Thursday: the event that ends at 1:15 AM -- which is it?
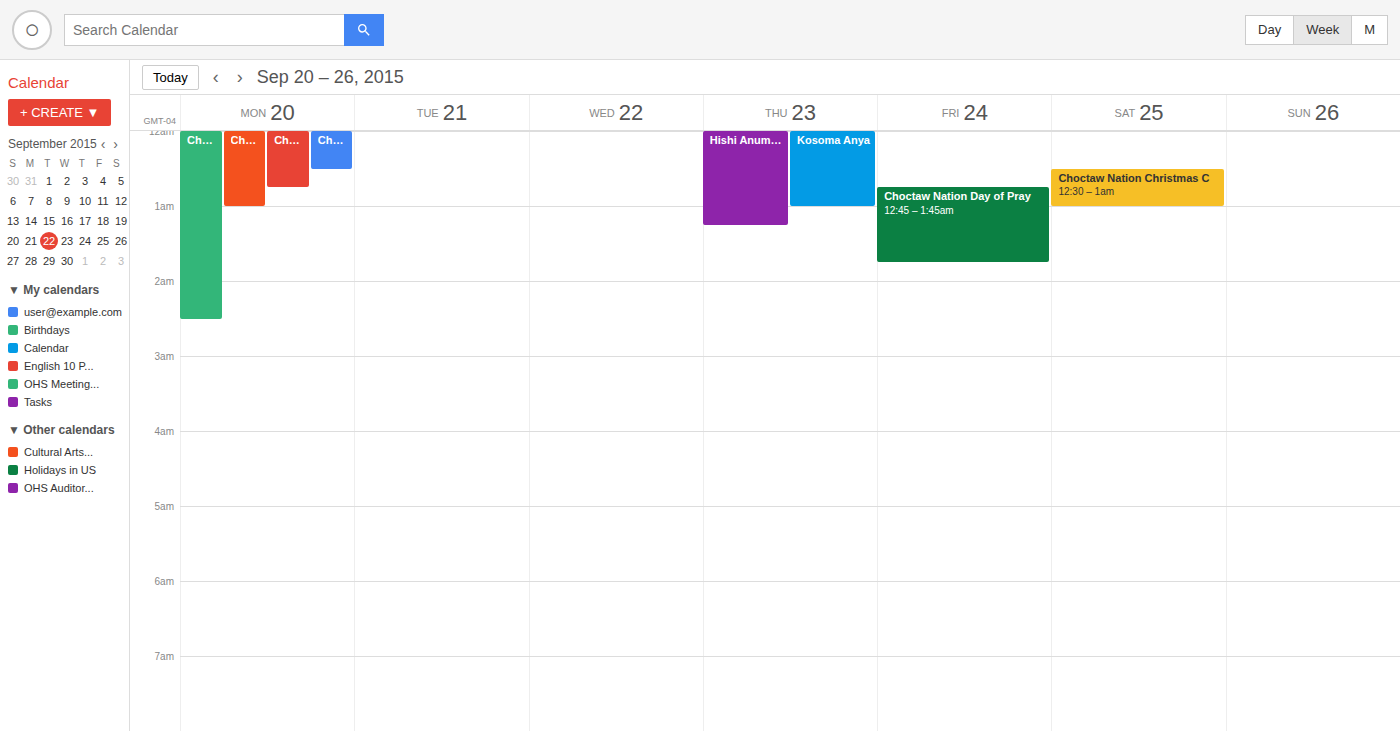
"Hishi Anumpa Ishko"